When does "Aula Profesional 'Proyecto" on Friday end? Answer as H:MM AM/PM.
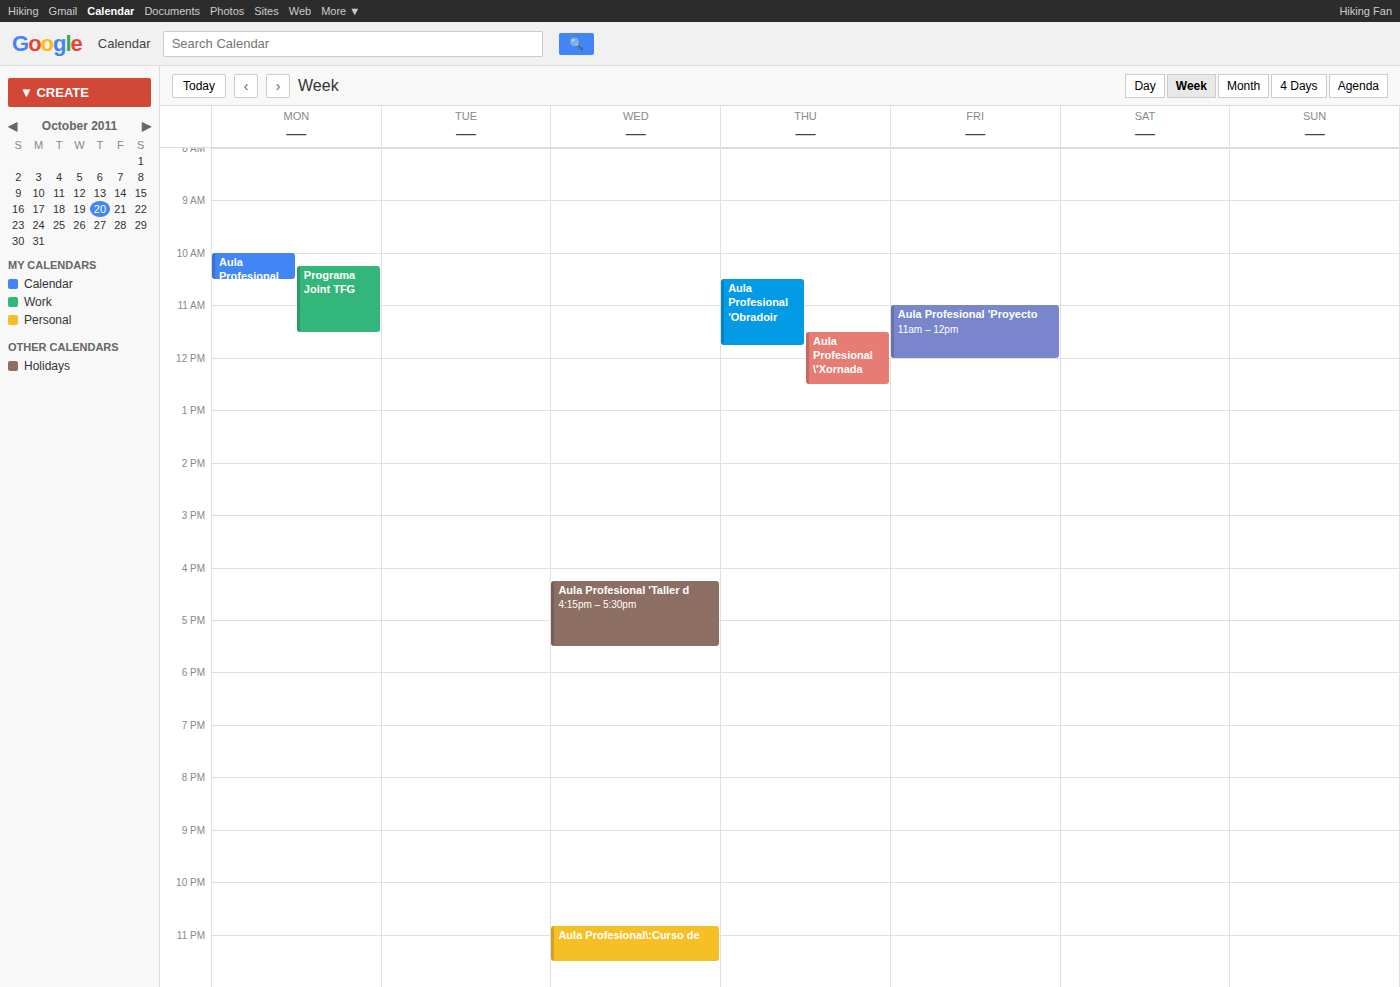
12:00 PM